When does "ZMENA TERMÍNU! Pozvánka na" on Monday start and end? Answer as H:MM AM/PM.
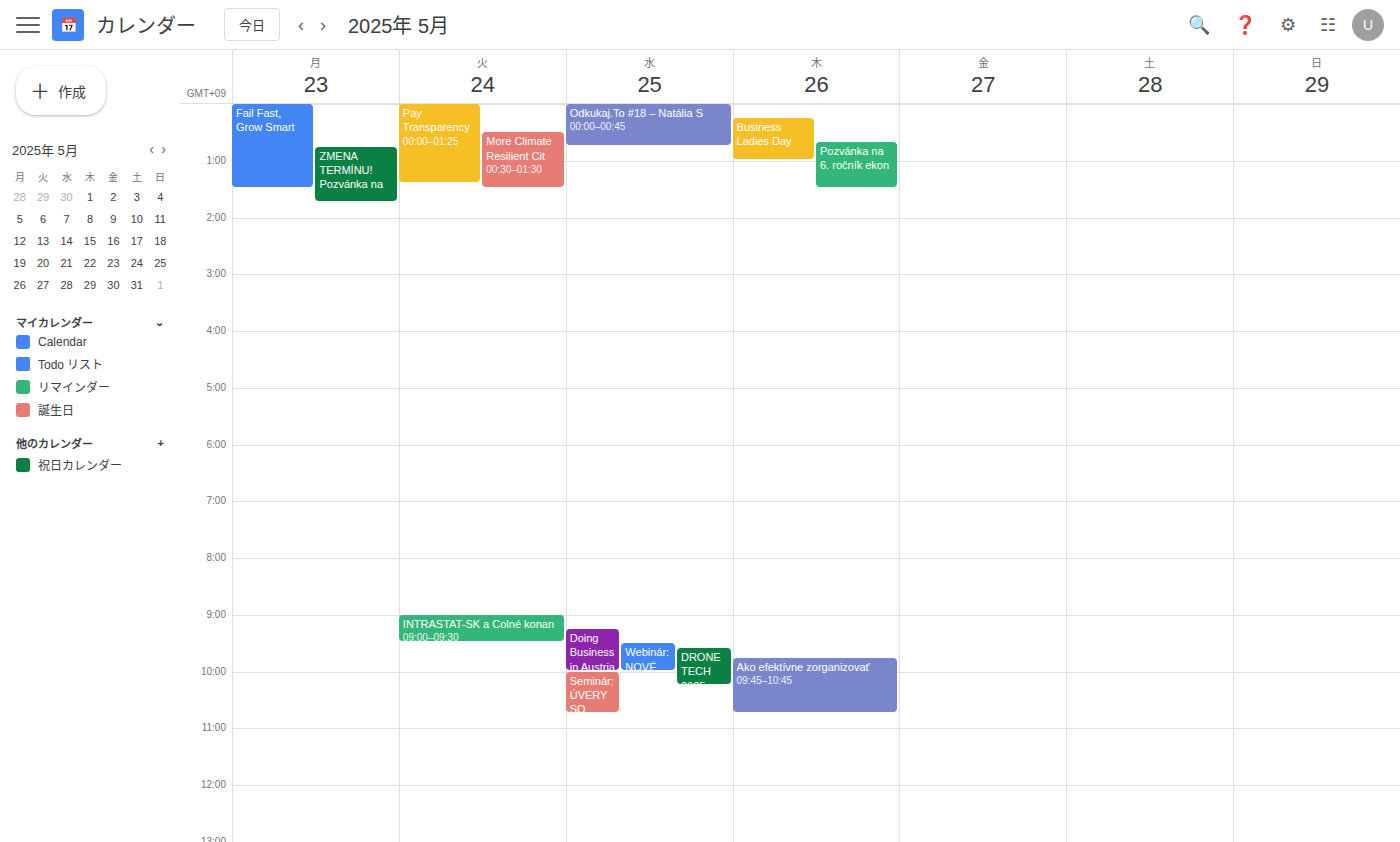
12:45 AM to 1:45 AM